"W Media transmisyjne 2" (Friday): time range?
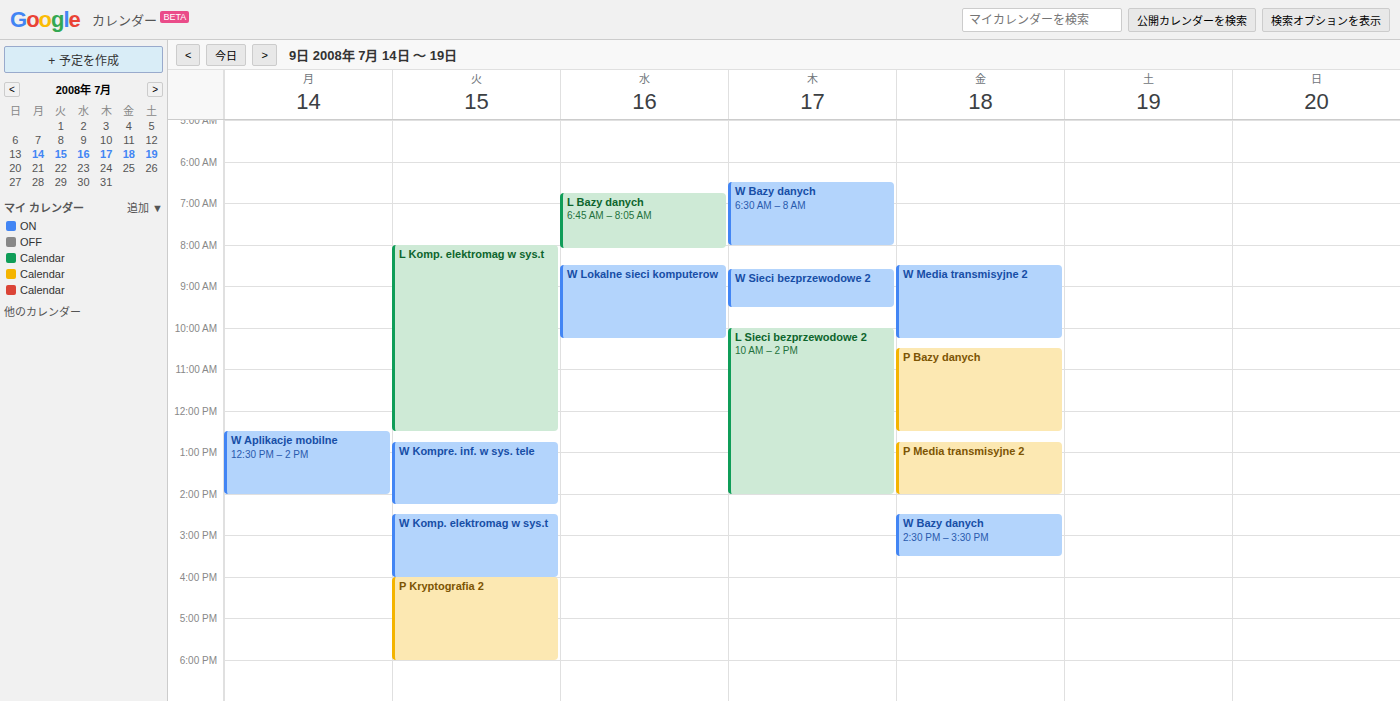
8:30 AM to 10:15 AM